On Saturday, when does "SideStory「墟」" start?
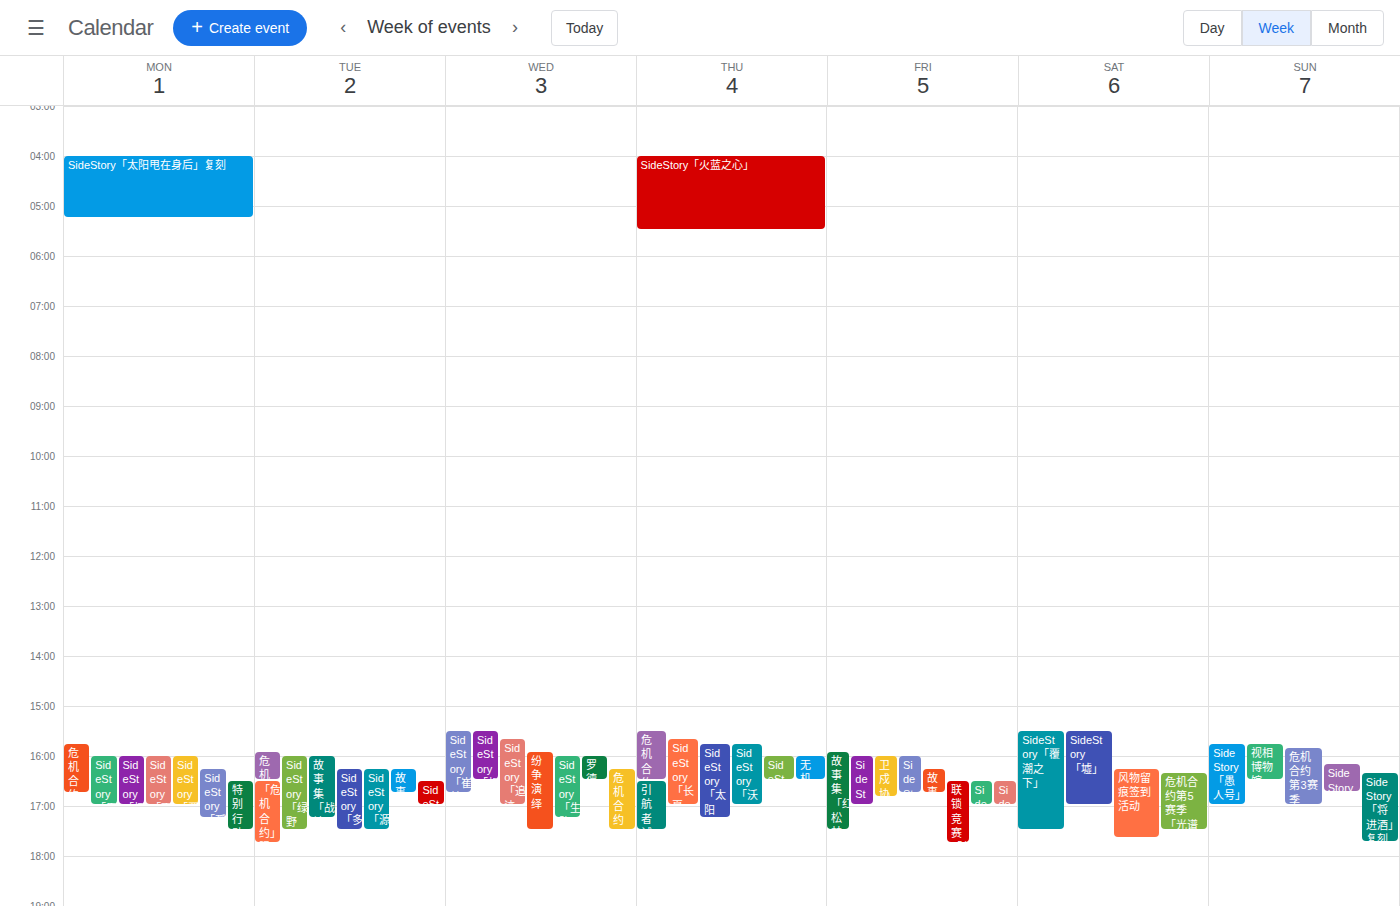
3:30 PM